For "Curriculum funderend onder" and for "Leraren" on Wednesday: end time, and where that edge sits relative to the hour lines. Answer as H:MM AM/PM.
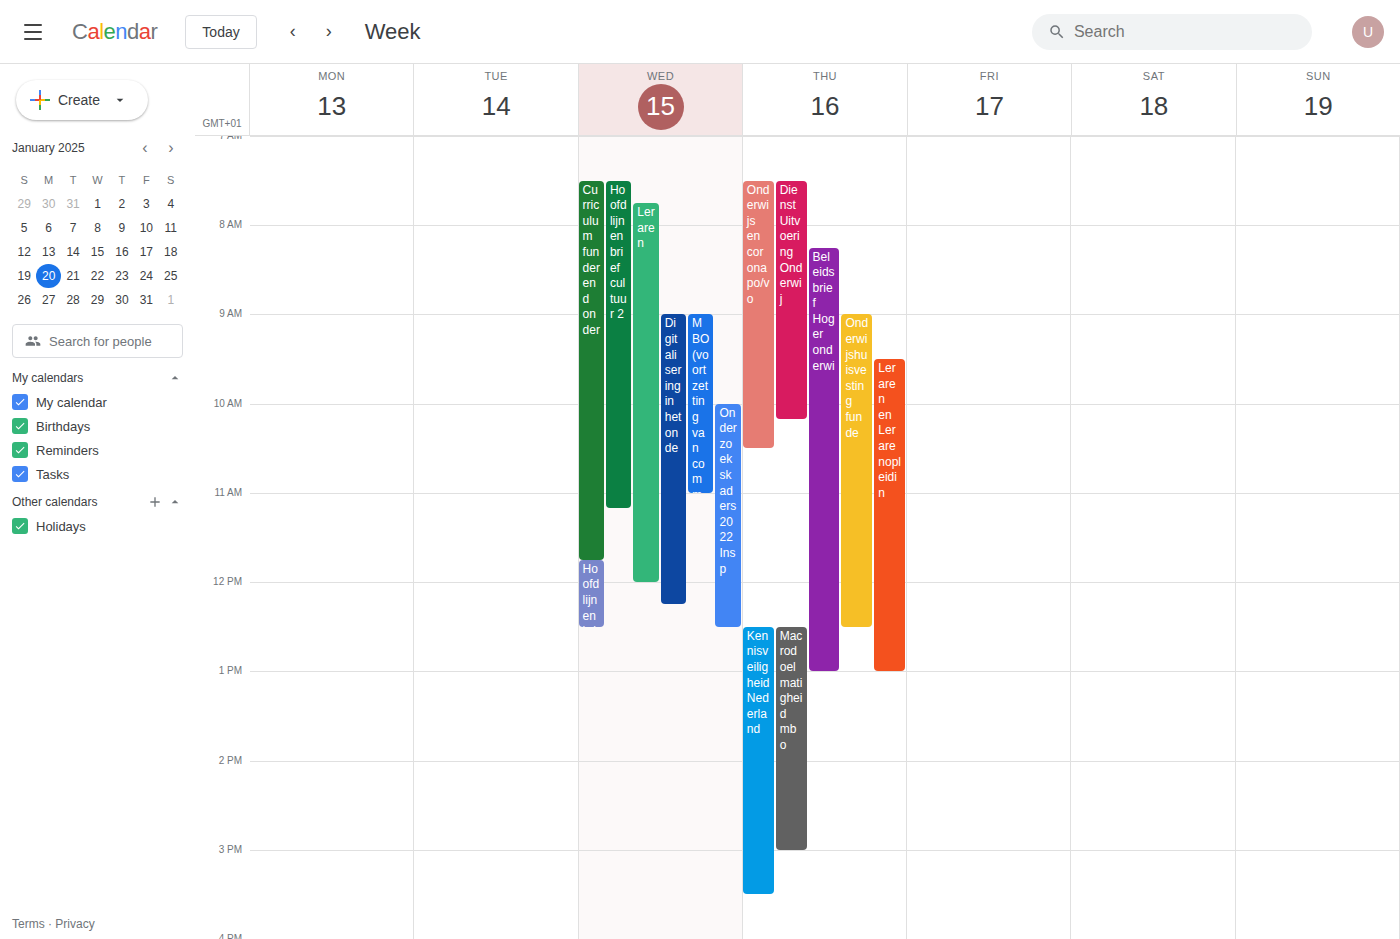
"Curriculum funderend onder": 11:45 AM, neither: three quarters of the way from the 11 AM line to the 12 PM line. "Leraren": 12:00 PM, exactly on the 12 PM line.